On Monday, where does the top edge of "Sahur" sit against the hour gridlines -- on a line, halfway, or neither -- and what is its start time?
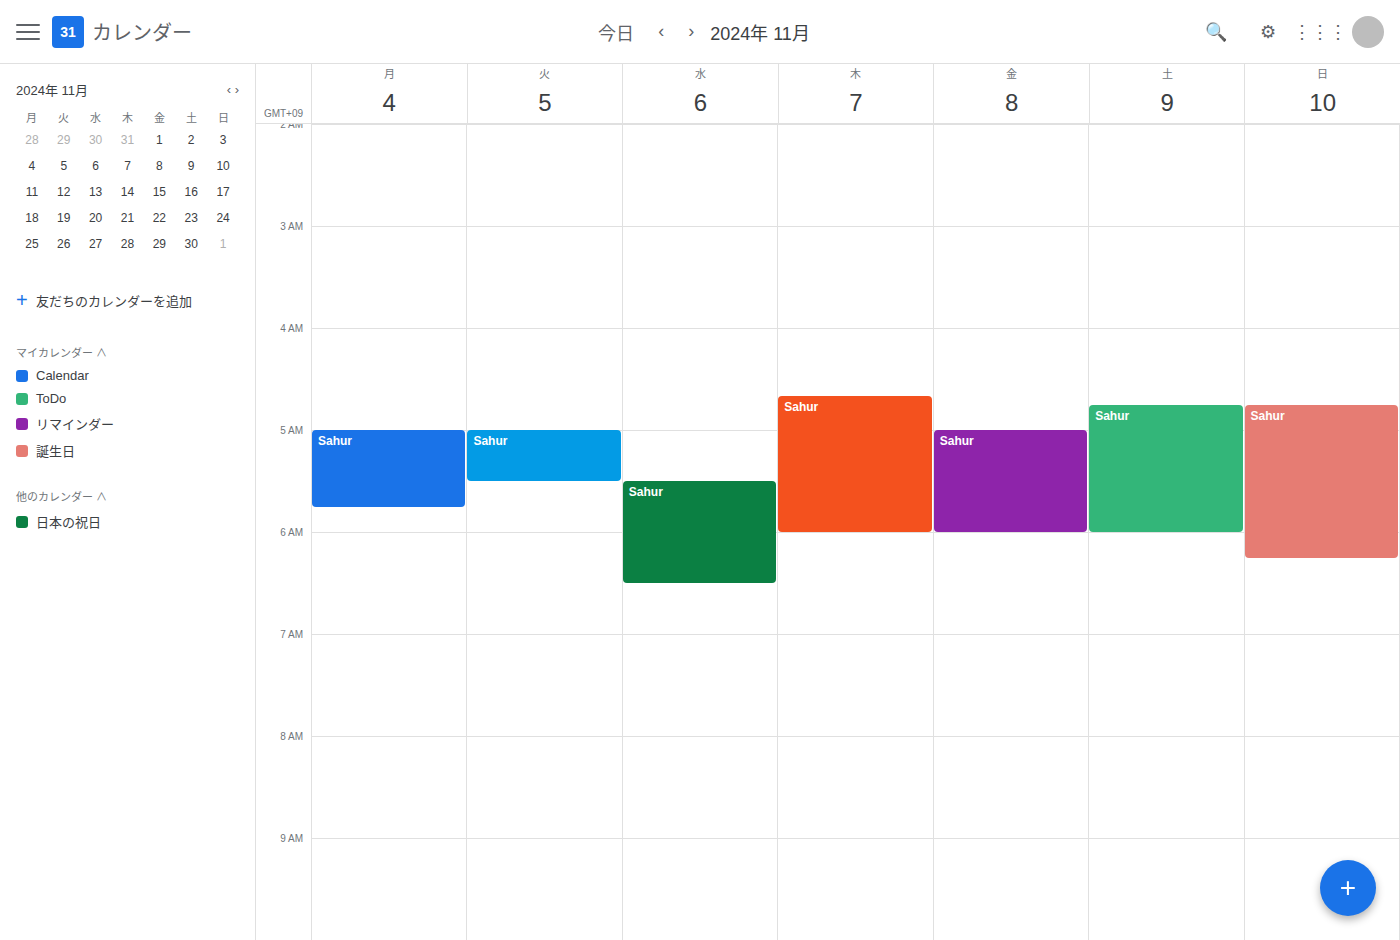
5:00 AM -- exactly on the 5 AM line.